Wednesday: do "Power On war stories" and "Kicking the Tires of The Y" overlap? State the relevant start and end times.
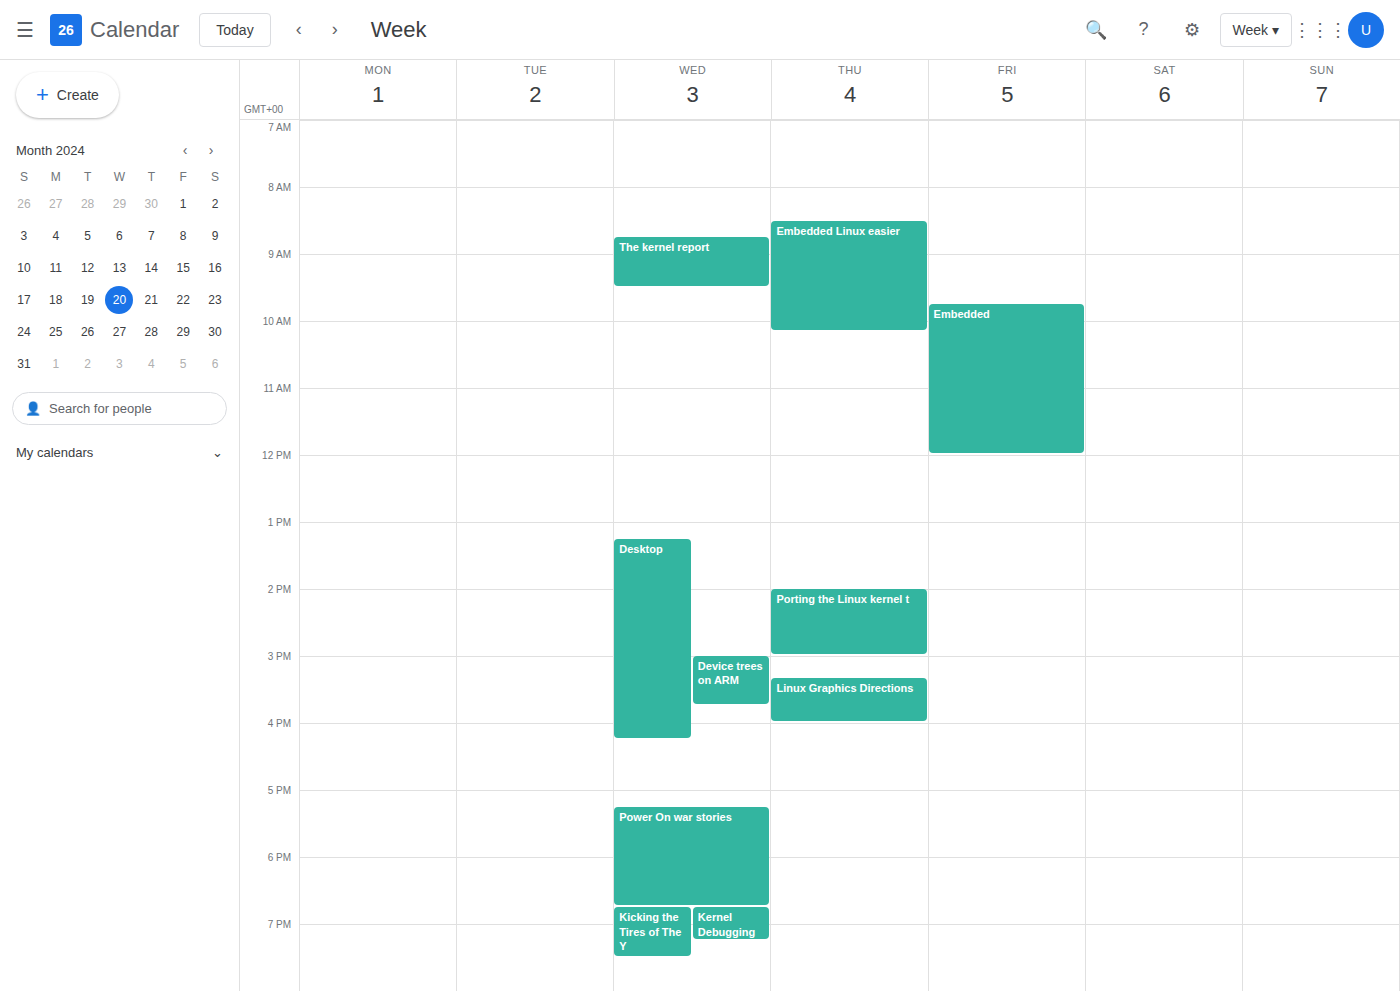
"Power On war stories" ends at 18:45, exactly when "Kicking the Tires of The Y" starts -- they touch but do not overlap.